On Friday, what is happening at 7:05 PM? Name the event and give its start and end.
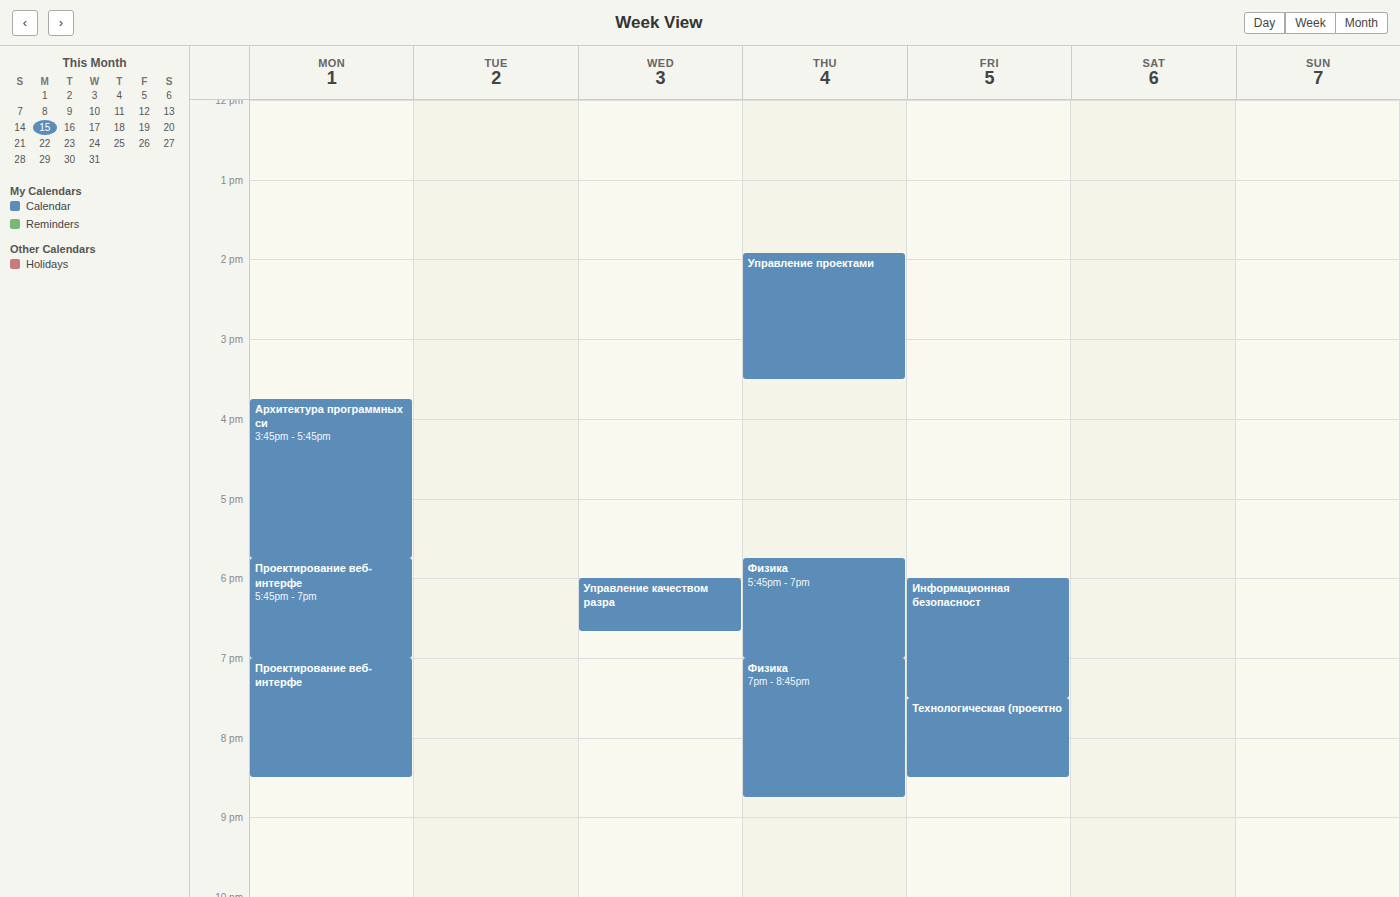
"Информационная безопасност", 6:00 PM to 7:30 PM